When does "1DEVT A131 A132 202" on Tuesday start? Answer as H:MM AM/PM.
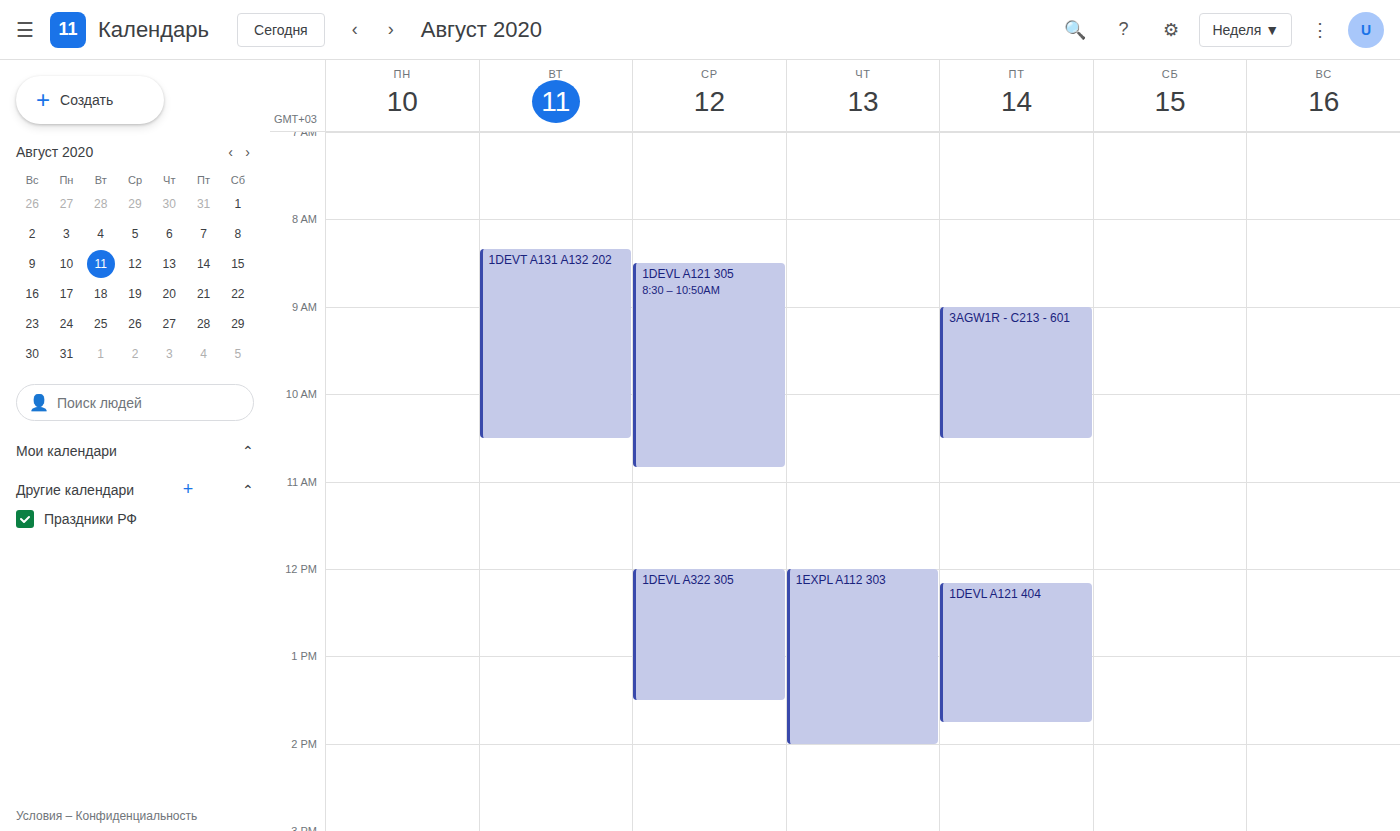
8:20 AM